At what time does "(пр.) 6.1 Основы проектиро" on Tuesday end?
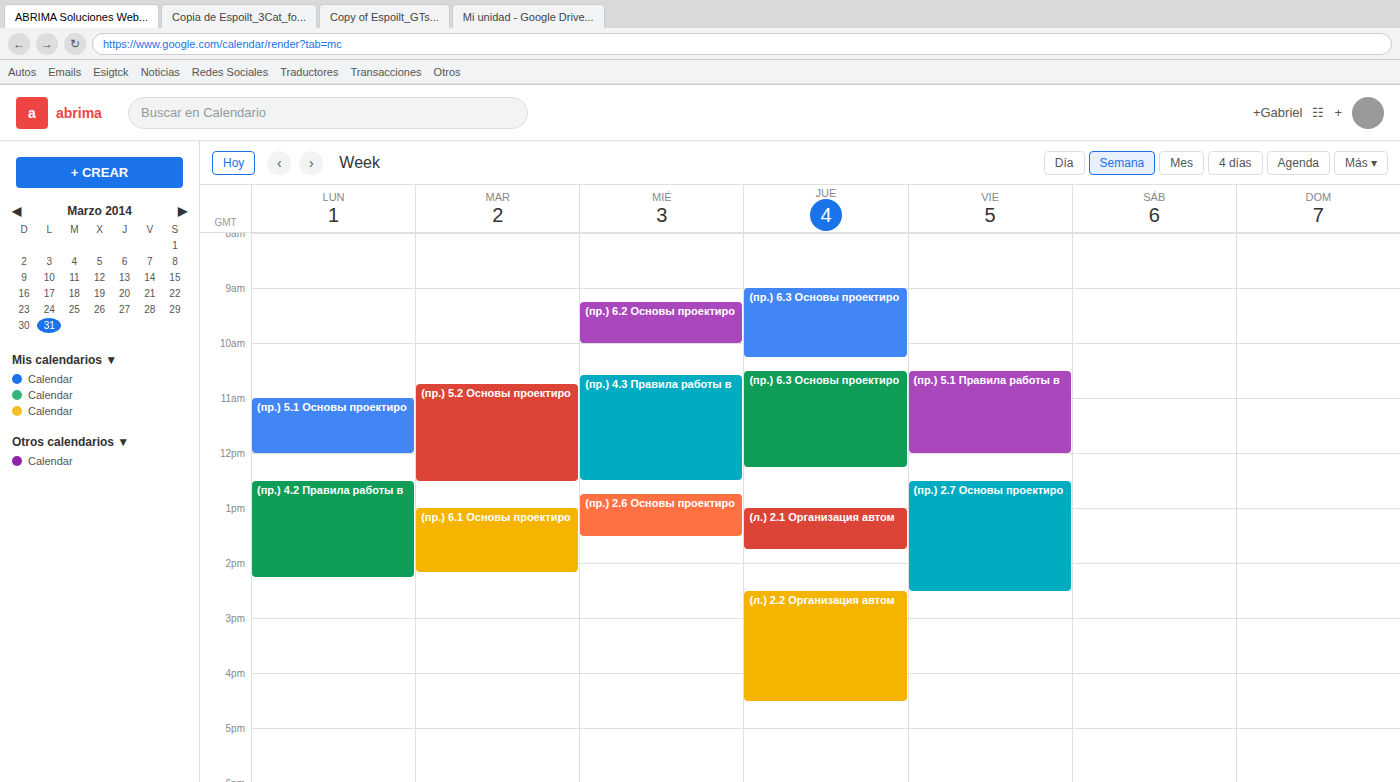
2:10 PM